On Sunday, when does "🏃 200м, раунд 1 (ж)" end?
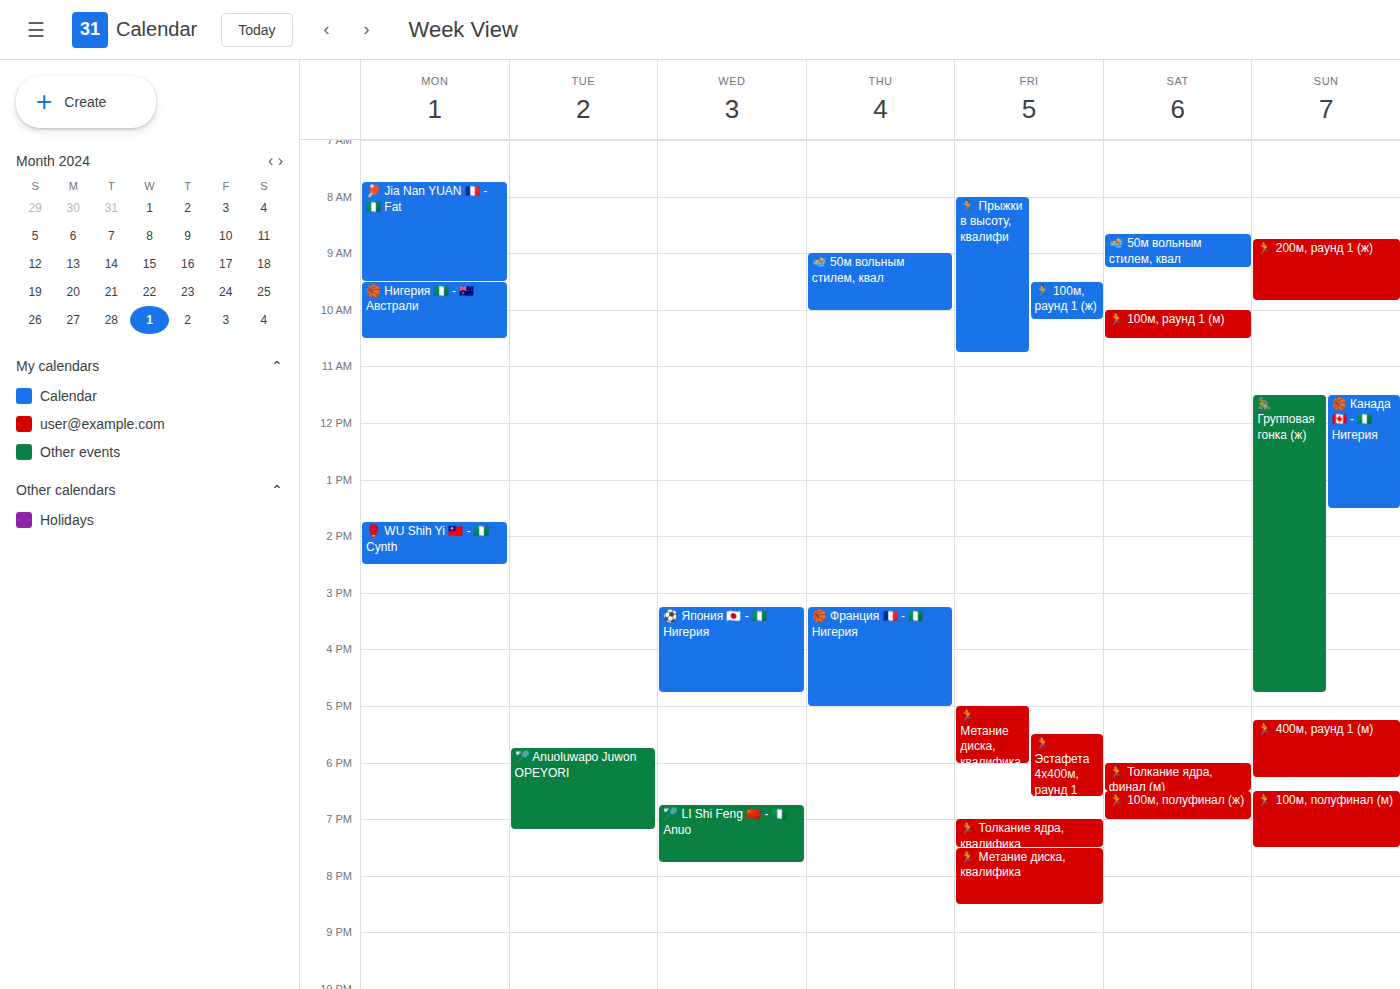
9:50 AM